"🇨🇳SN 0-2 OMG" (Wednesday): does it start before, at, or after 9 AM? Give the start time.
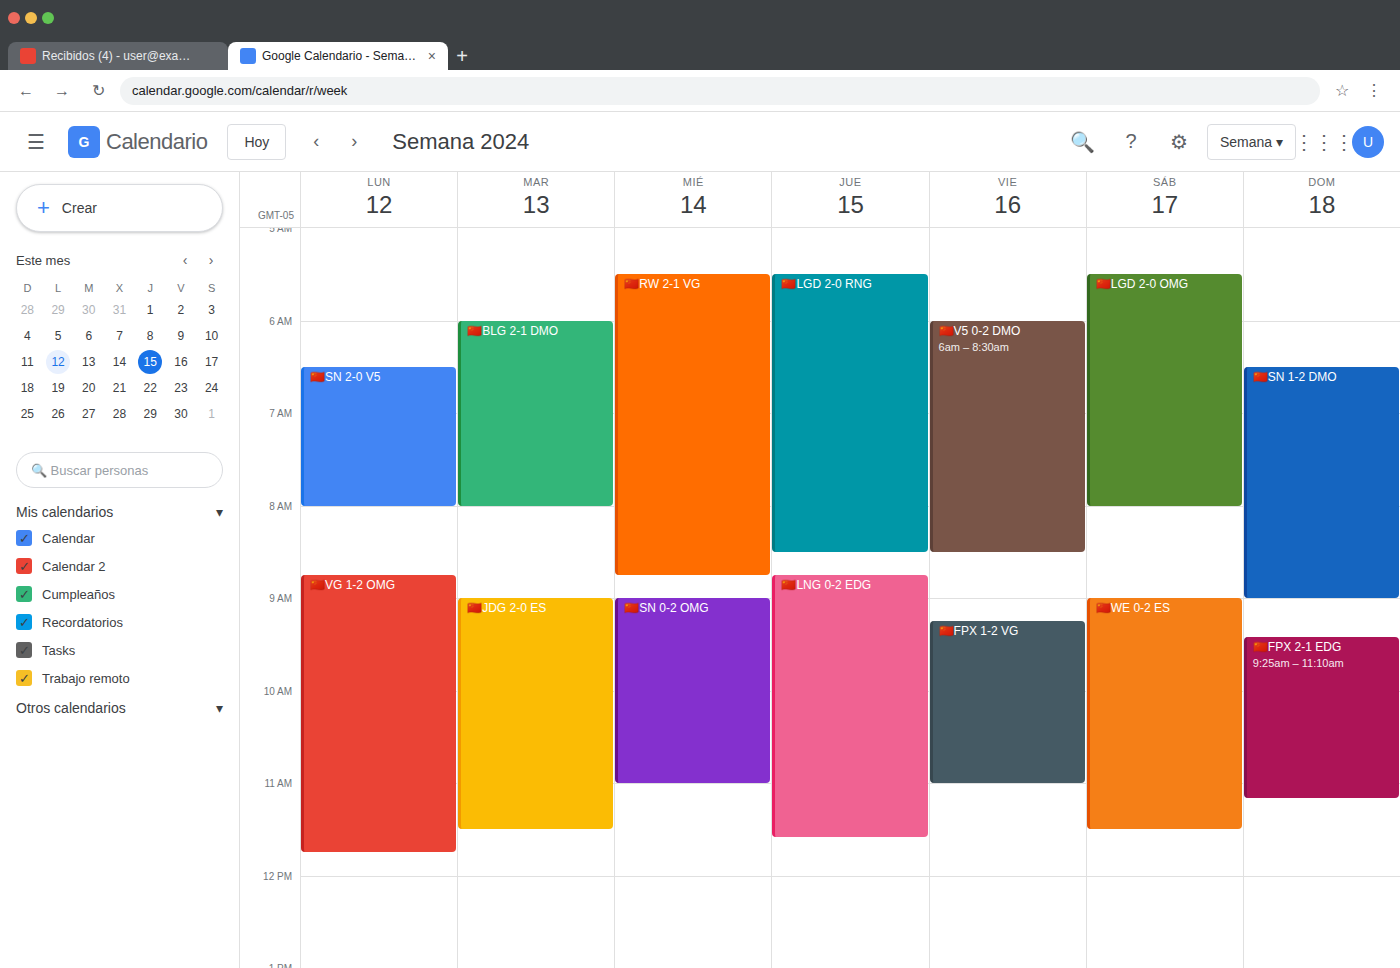
9:00 AM -- exactly at 9 AM, on the 9 AM line.